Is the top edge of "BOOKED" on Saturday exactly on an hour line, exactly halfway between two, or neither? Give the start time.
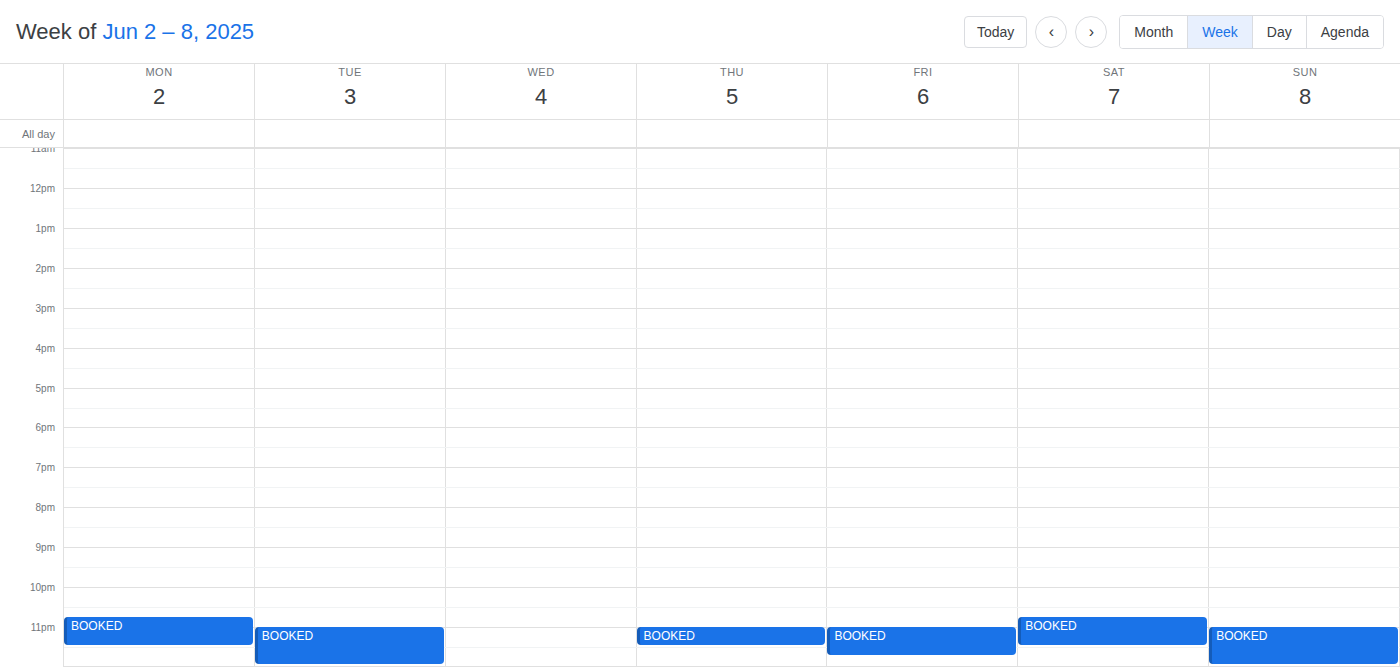
10:45 PM -- neither: three quarters of the way from the 10 PM line to the 11 PM line.